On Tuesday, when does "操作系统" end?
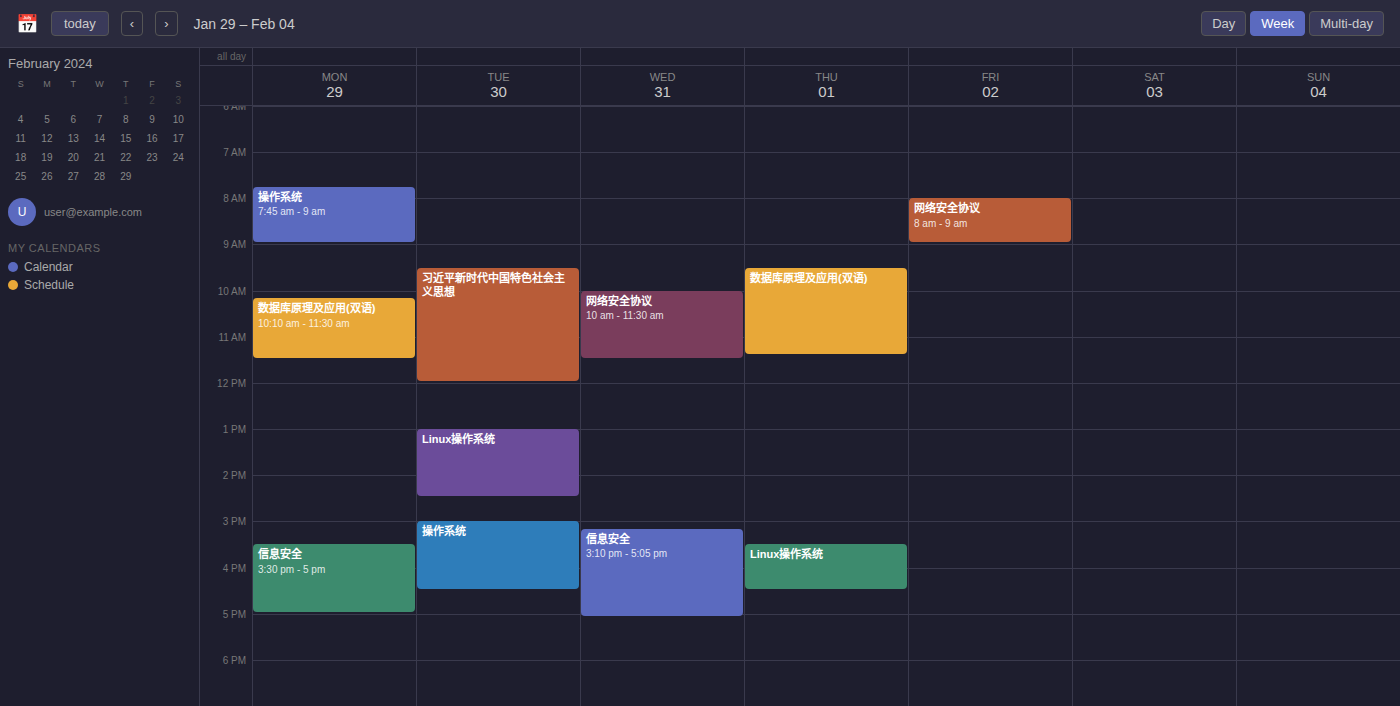
4:30 PM